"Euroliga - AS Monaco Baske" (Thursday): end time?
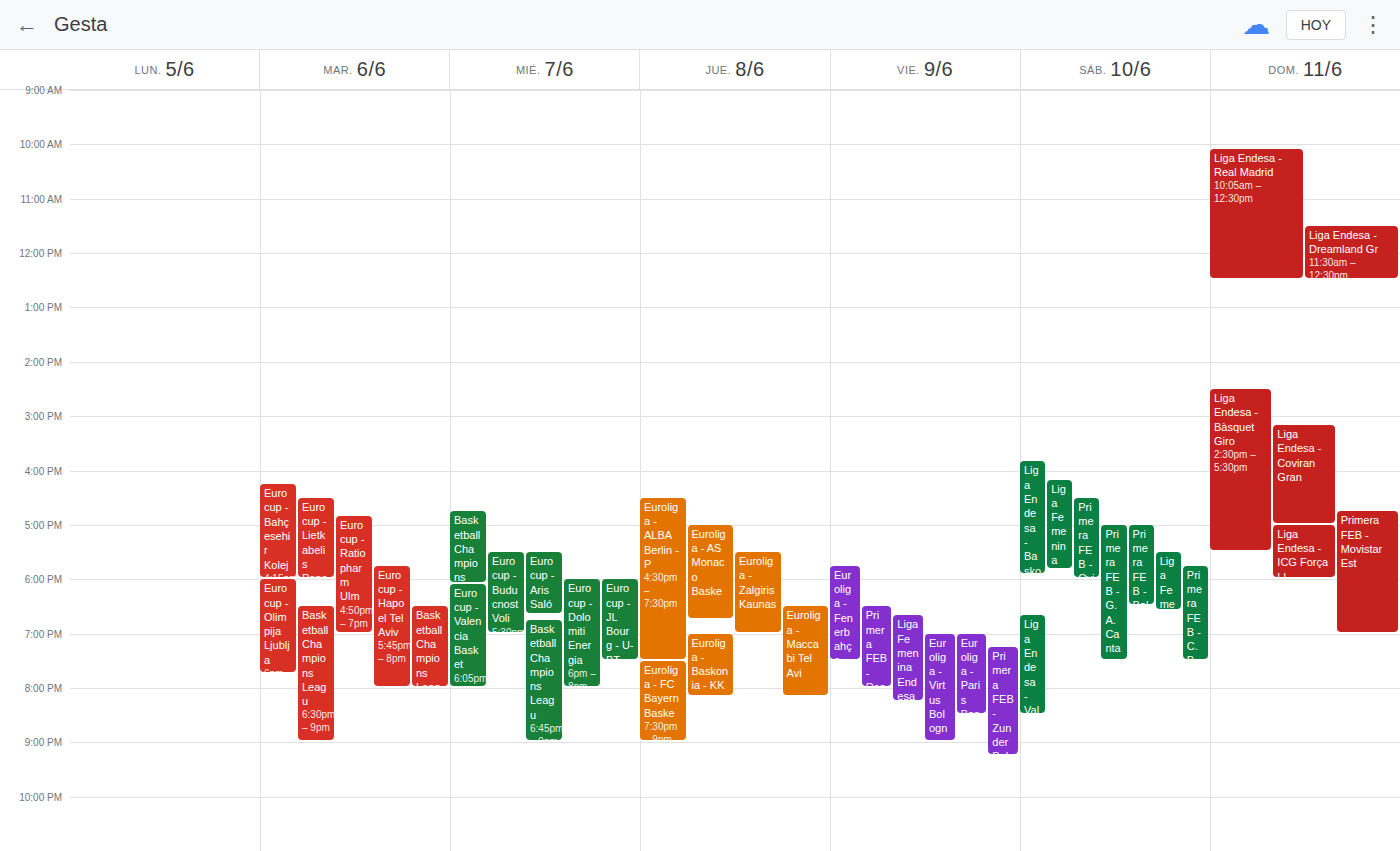
6:45 PM